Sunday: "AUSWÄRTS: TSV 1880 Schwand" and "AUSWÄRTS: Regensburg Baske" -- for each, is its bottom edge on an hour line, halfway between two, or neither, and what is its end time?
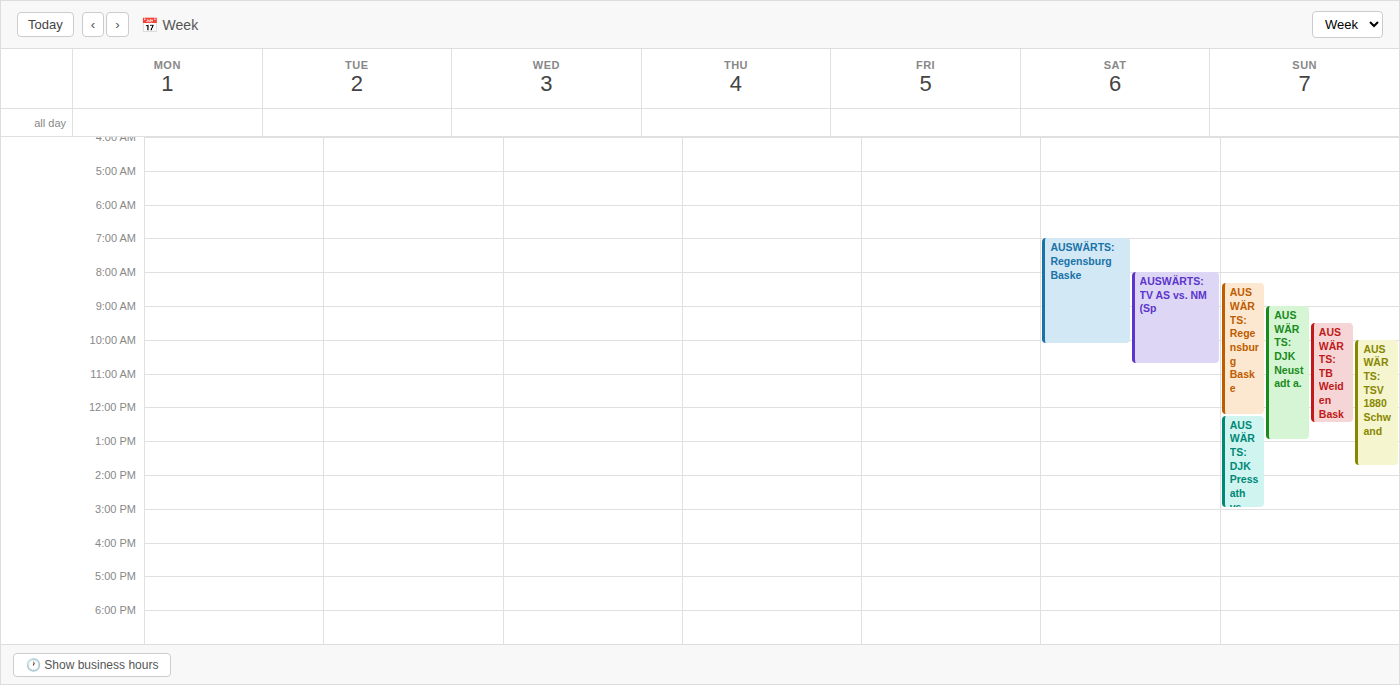
"AUSWÄRTS: TSV 1880 Schwand": 1:45 PM, neither: three quarters of the way from the 1 PM line to the 2 PM line. "AUSWÄRTS: Regensburg Baske": 12:15 PM, neither: a quarter of the way from the 12 PM line to the 1 PM line.